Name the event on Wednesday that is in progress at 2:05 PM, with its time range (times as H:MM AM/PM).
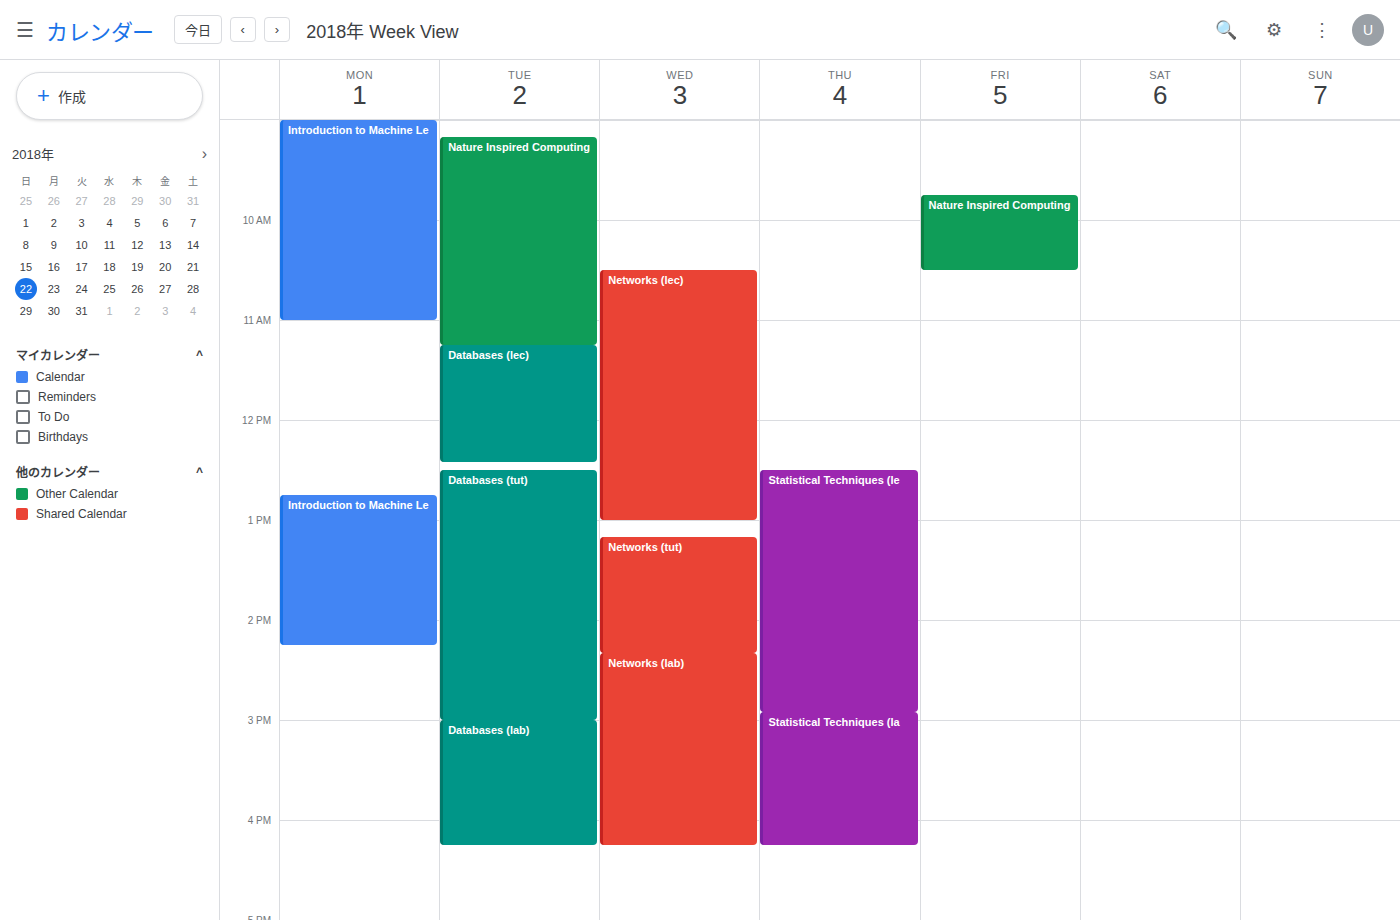
"Networks (tut)", 1:10 PM to 2:20 PM